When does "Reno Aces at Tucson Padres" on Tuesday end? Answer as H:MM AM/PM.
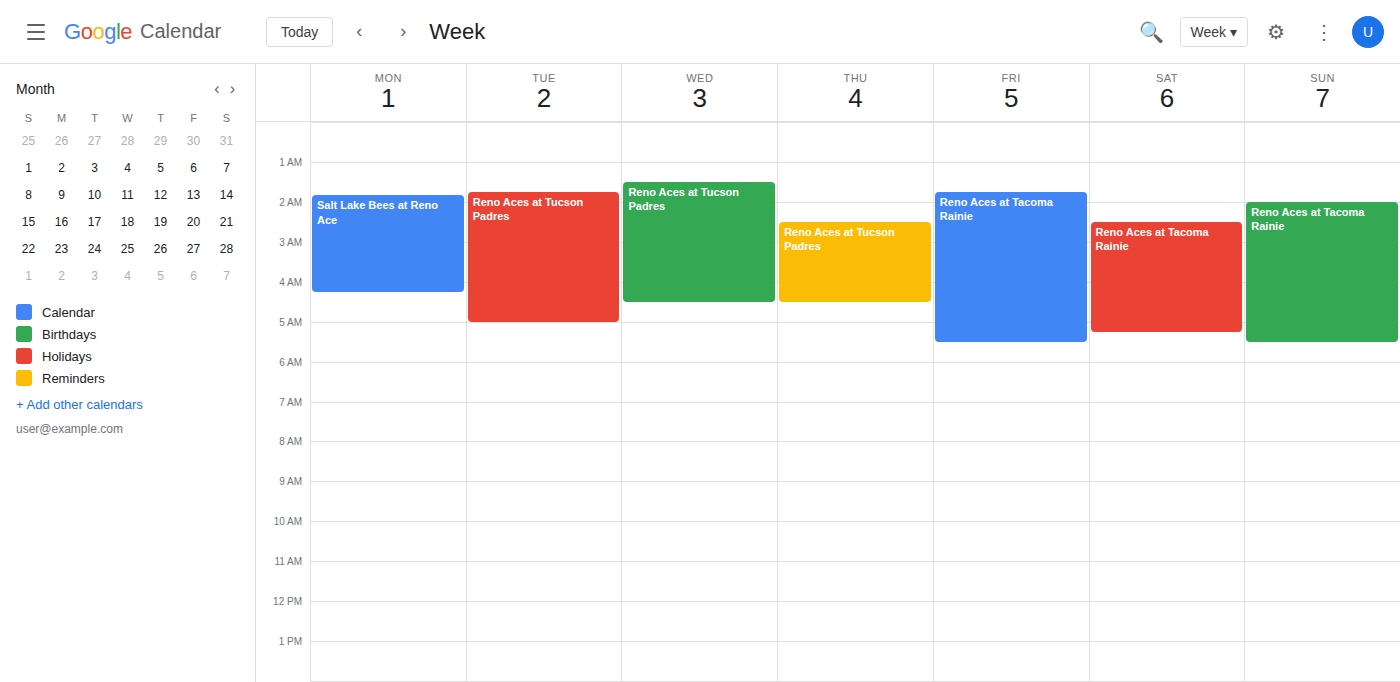
5:00 AM